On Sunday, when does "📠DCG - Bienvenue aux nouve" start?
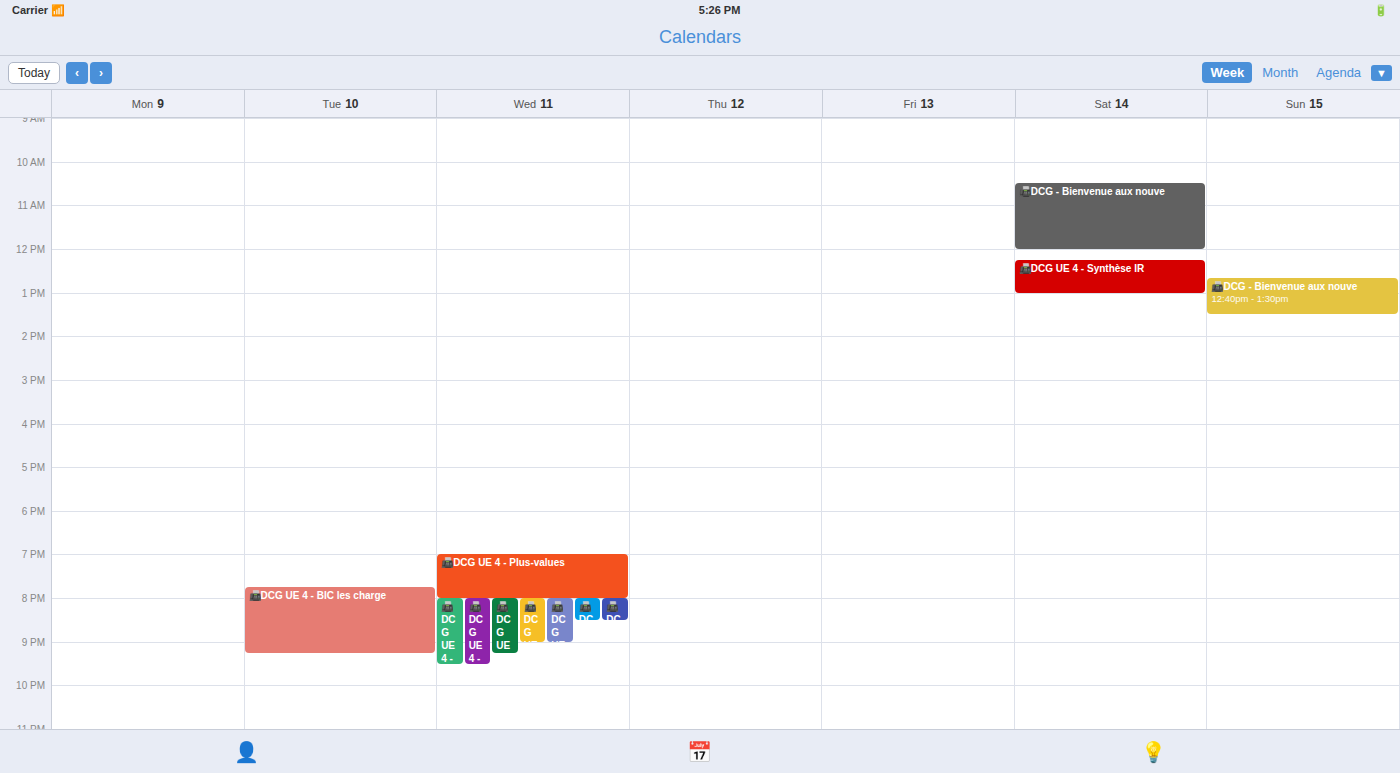
12:40 PM